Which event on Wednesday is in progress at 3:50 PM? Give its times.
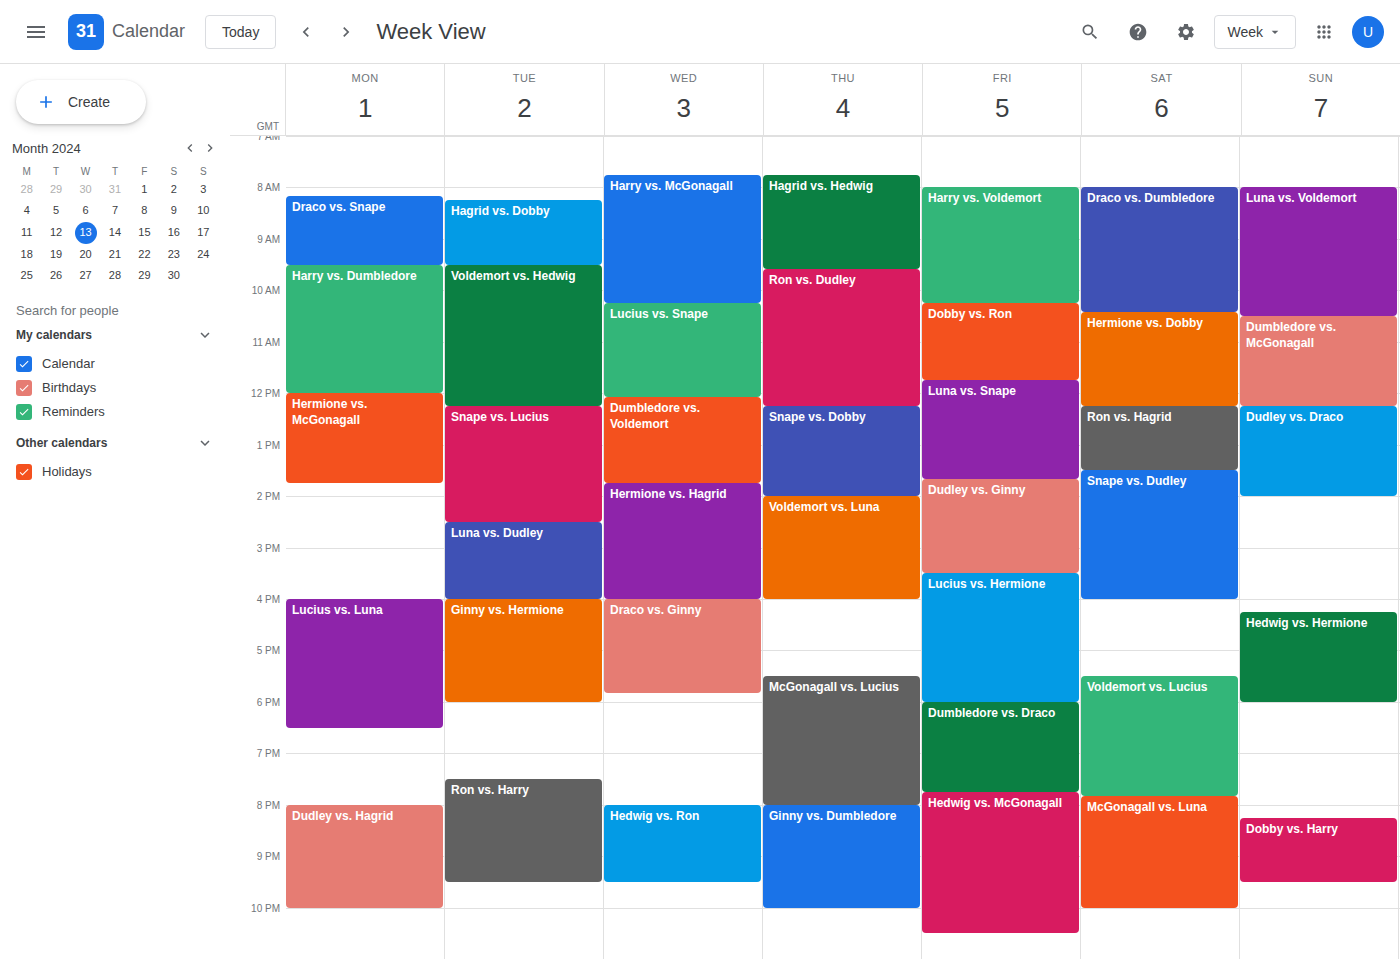
"Hermione vs. Hagrid", 1:45 PM to 4:00 PM